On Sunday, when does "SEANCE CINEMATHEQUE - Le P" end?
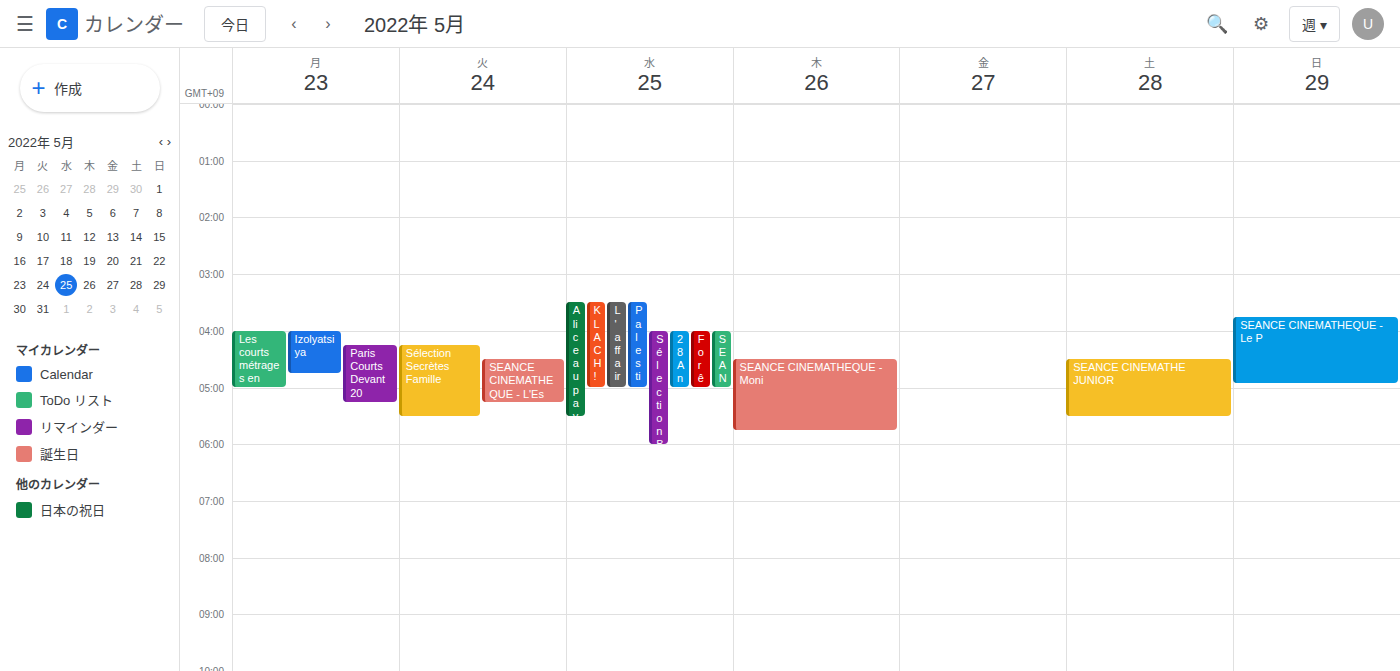
4:55 AM